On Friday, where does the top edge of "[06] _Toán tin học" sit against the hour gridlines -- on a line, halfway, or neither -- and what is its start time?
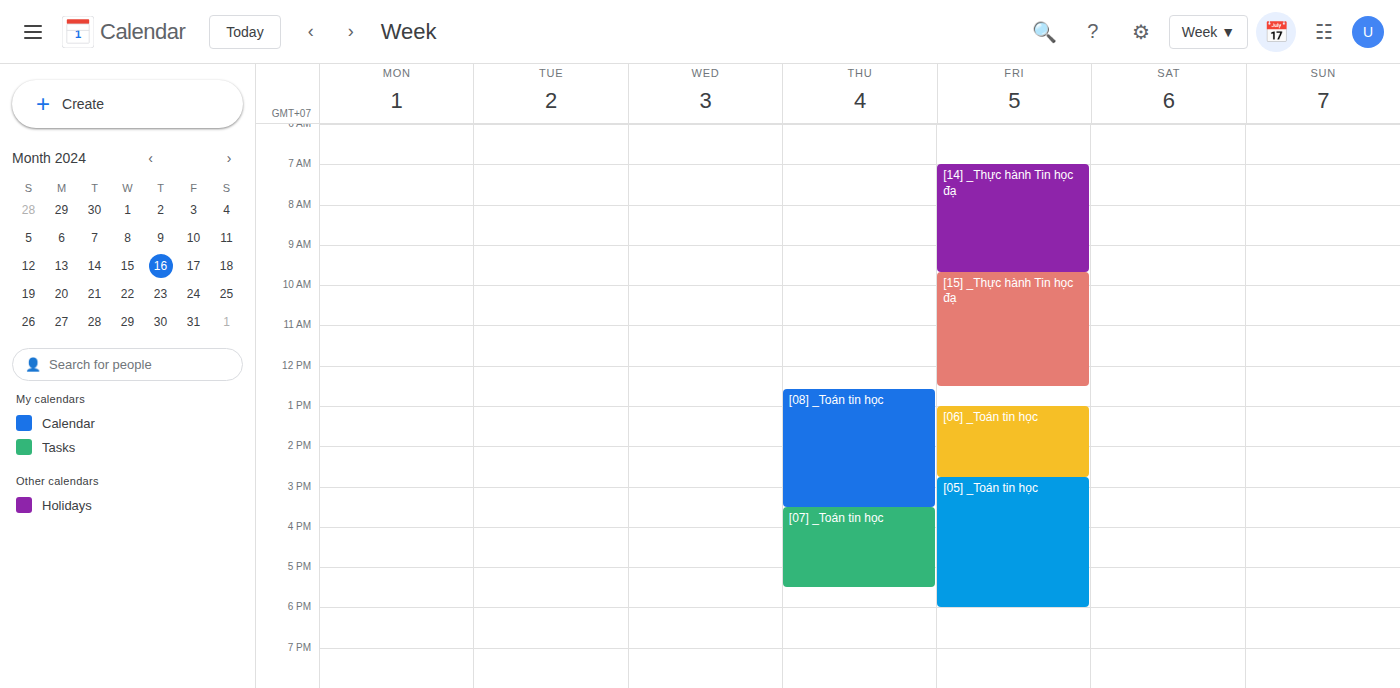
1:00 PM -- exactly on the 1 PM line.